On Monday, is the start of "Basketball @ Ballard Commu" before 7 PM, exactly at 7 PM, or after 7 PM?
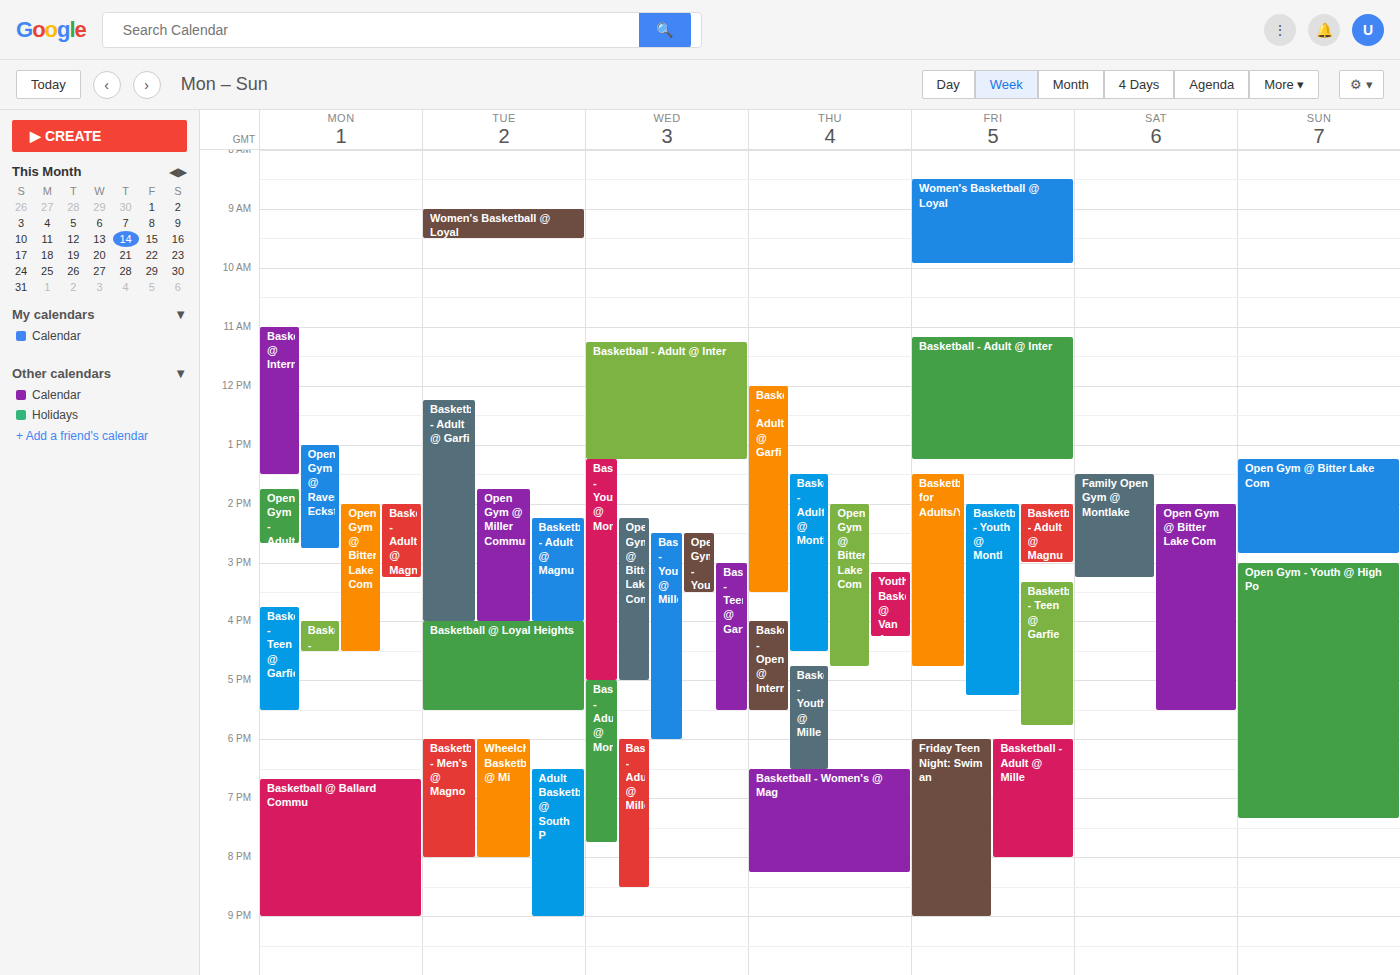
6:40 PM -- before 7 PM, 20 minutes above the 7 PM line.